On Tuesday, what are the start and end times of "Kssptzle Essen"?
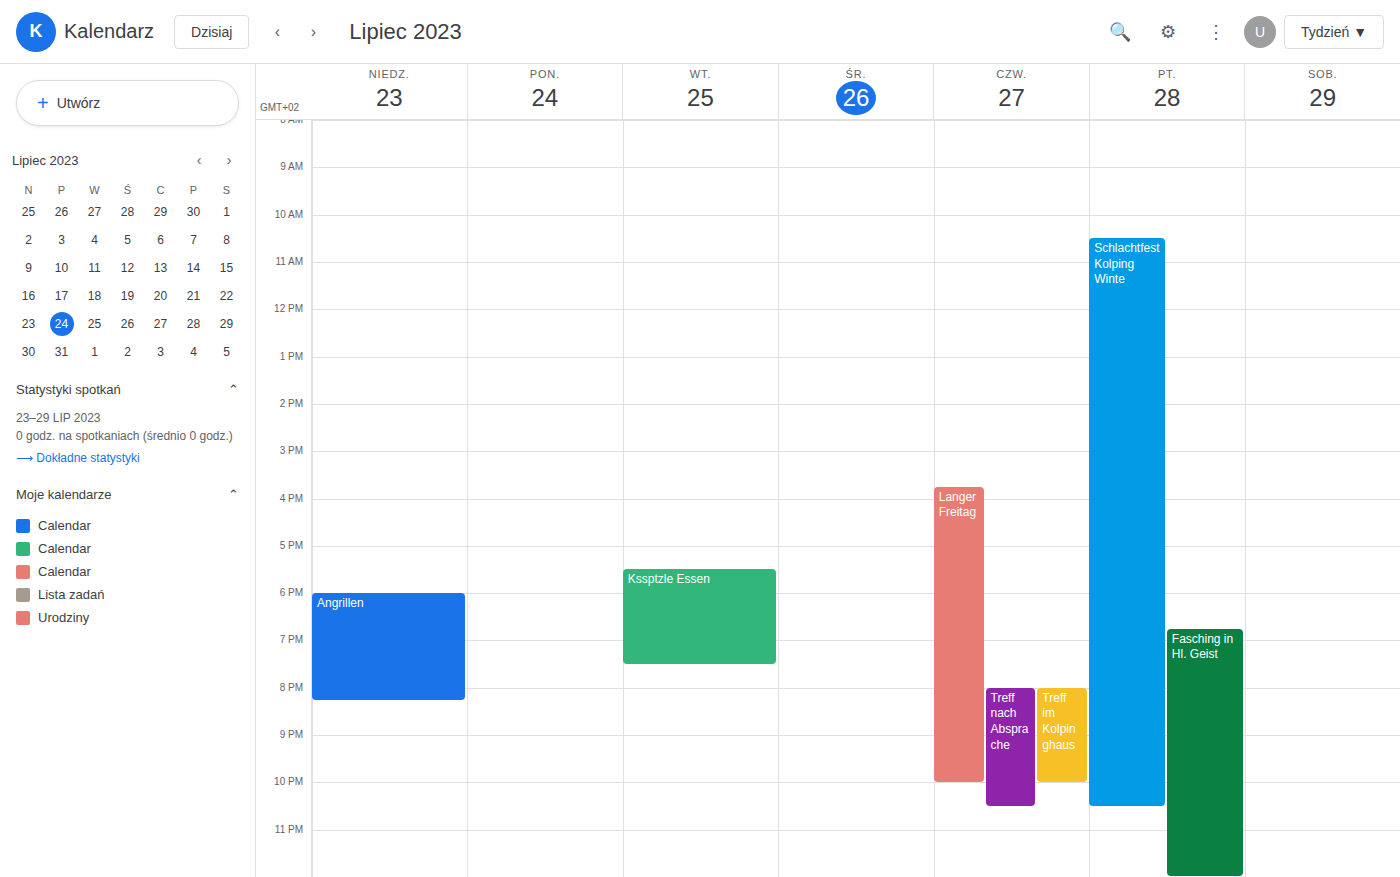
5:30 PM to 7:30 PM